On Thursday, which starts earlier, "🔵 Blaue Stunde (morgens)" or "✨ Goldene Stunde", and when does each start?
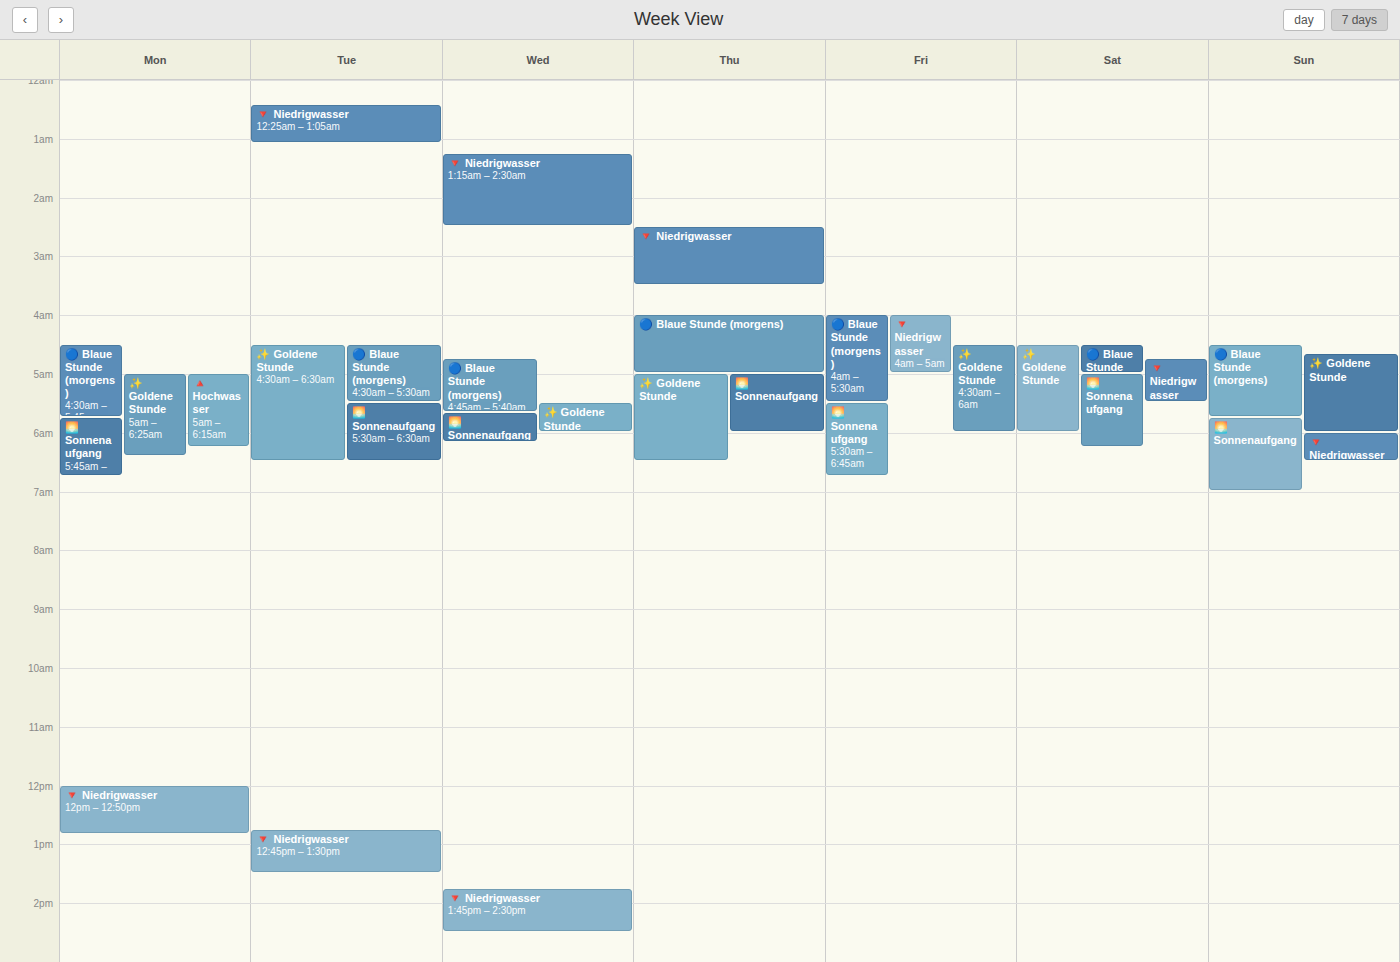
"🔵 Blaue Stunde (morgens)" 4:00 AM; "✨ Goldene Stunde" 5:00 AM.